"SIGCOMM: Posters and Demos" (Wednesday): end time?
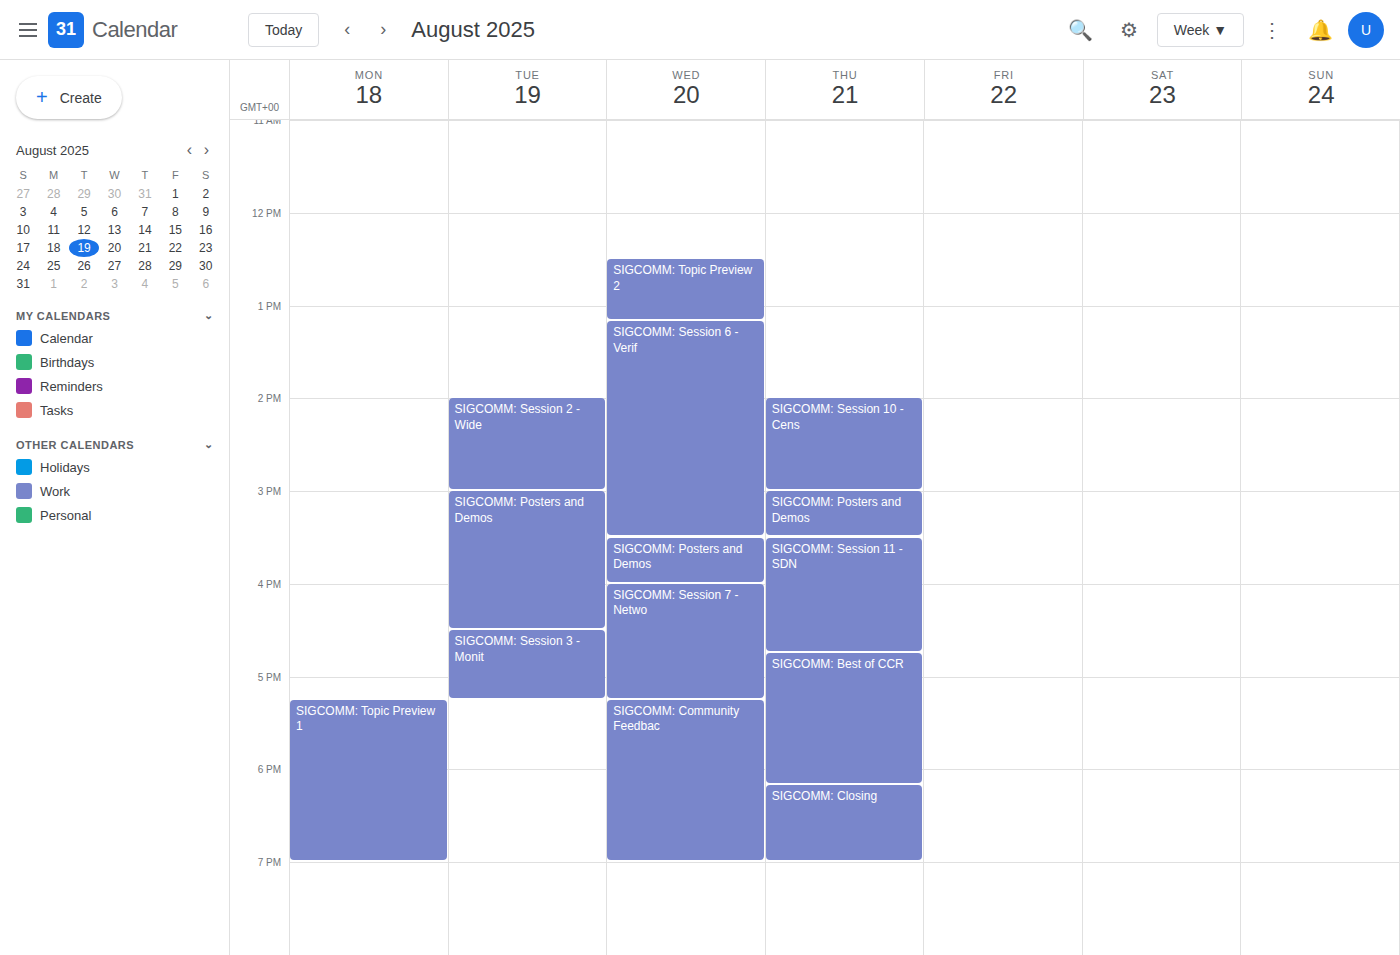
4:00 PM